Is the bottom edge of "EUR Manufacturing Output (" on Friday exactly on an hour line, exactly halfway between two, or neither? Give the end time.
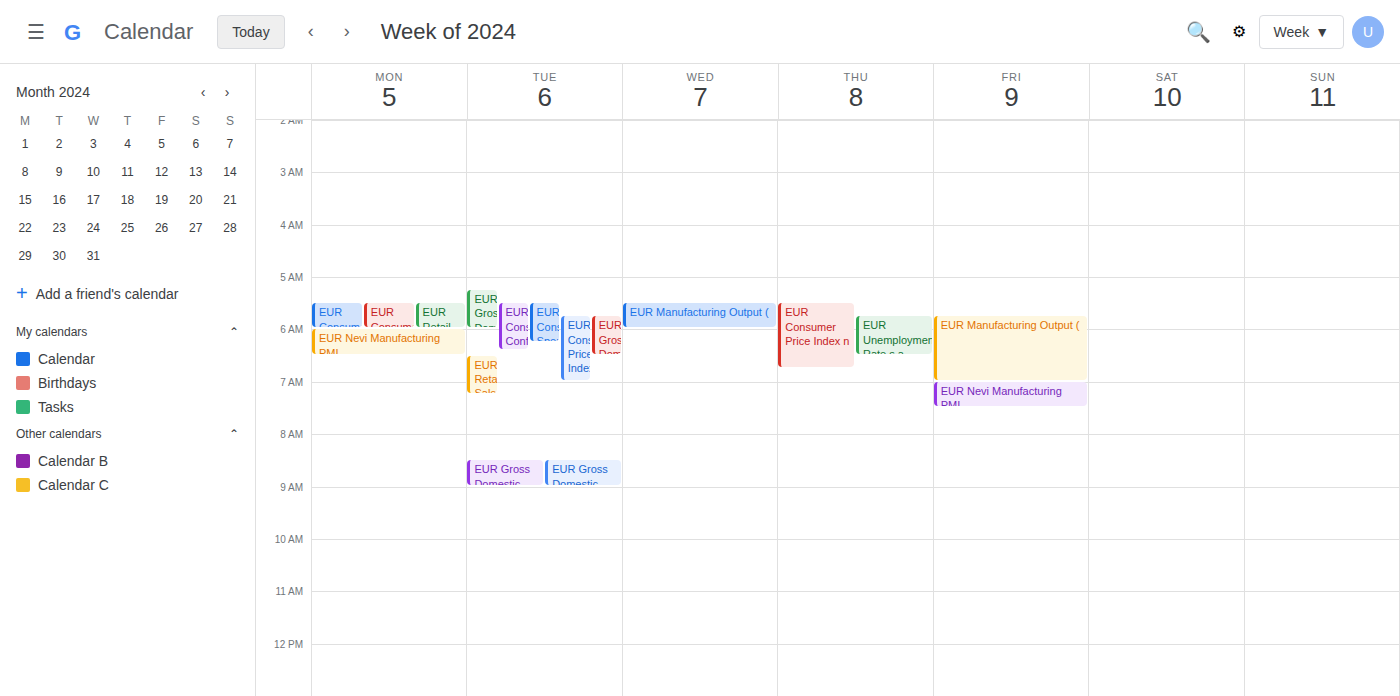
7:00 AM -- exactly on the 7 AM line.